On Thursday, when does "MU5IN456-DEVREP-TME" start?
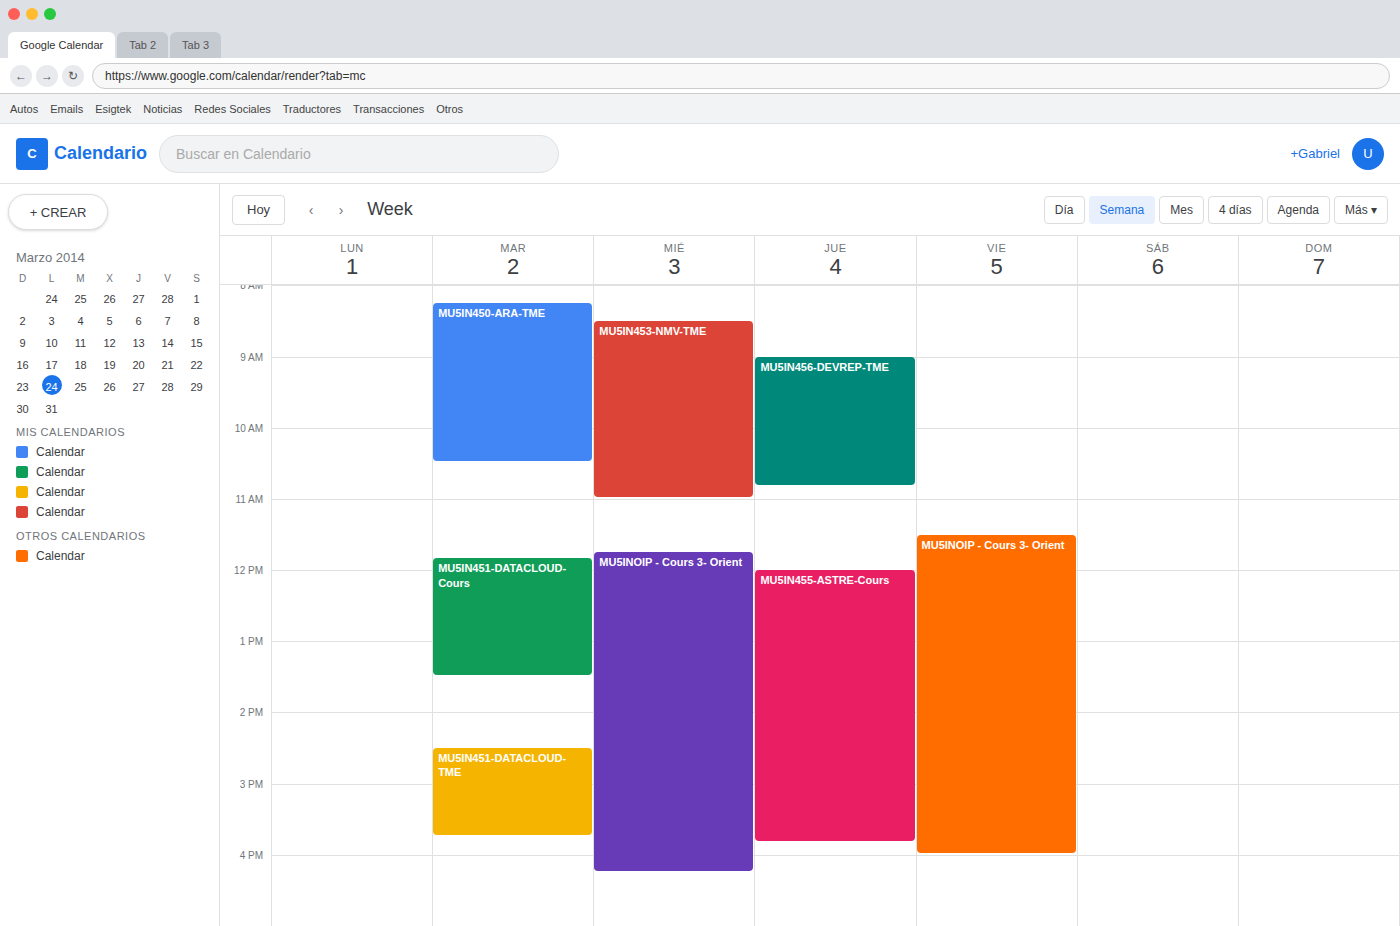
9:00 AM